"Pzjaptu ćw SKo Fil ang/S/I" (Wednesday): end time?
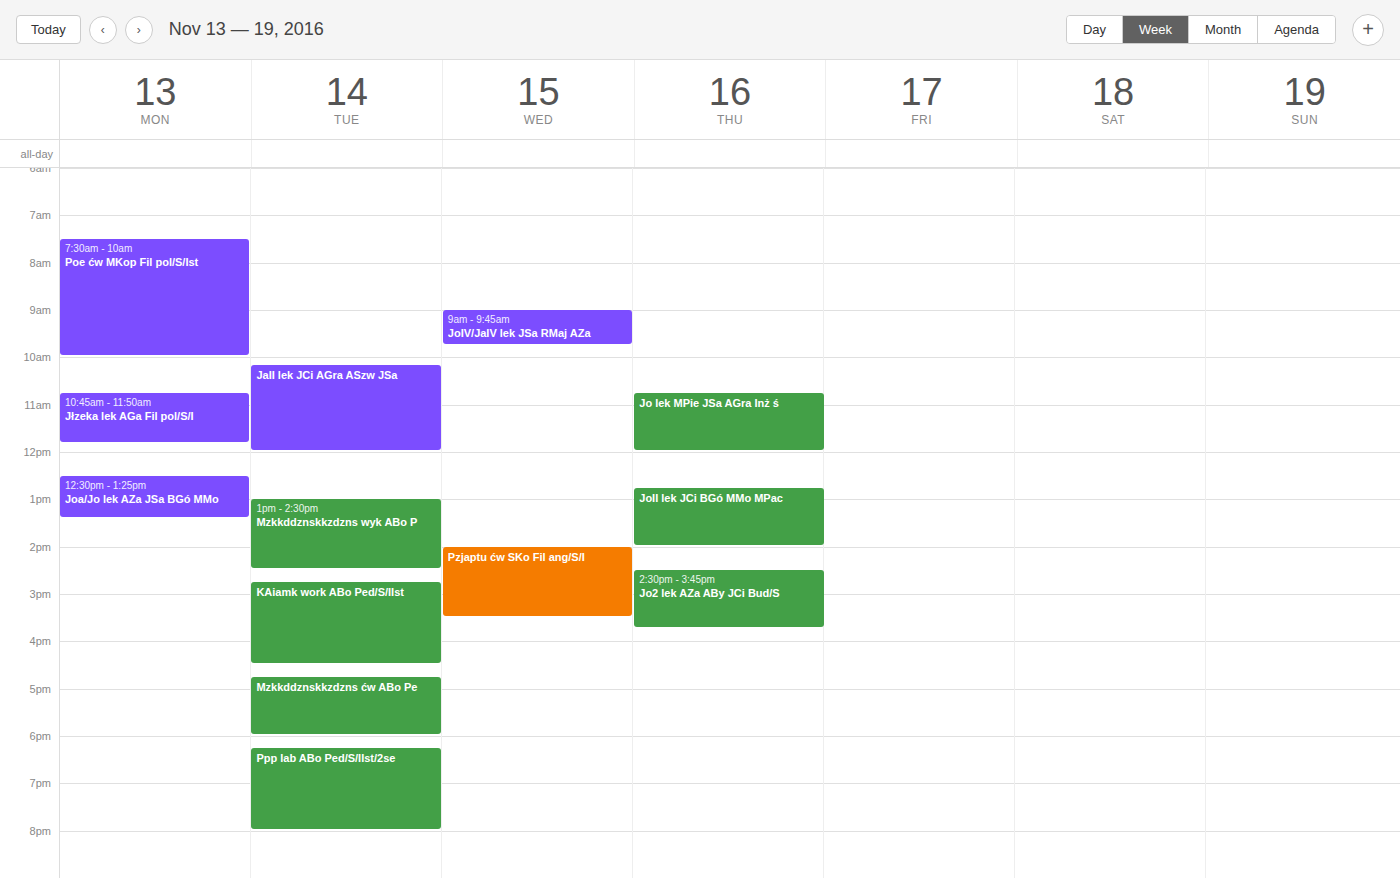
3:30 PM